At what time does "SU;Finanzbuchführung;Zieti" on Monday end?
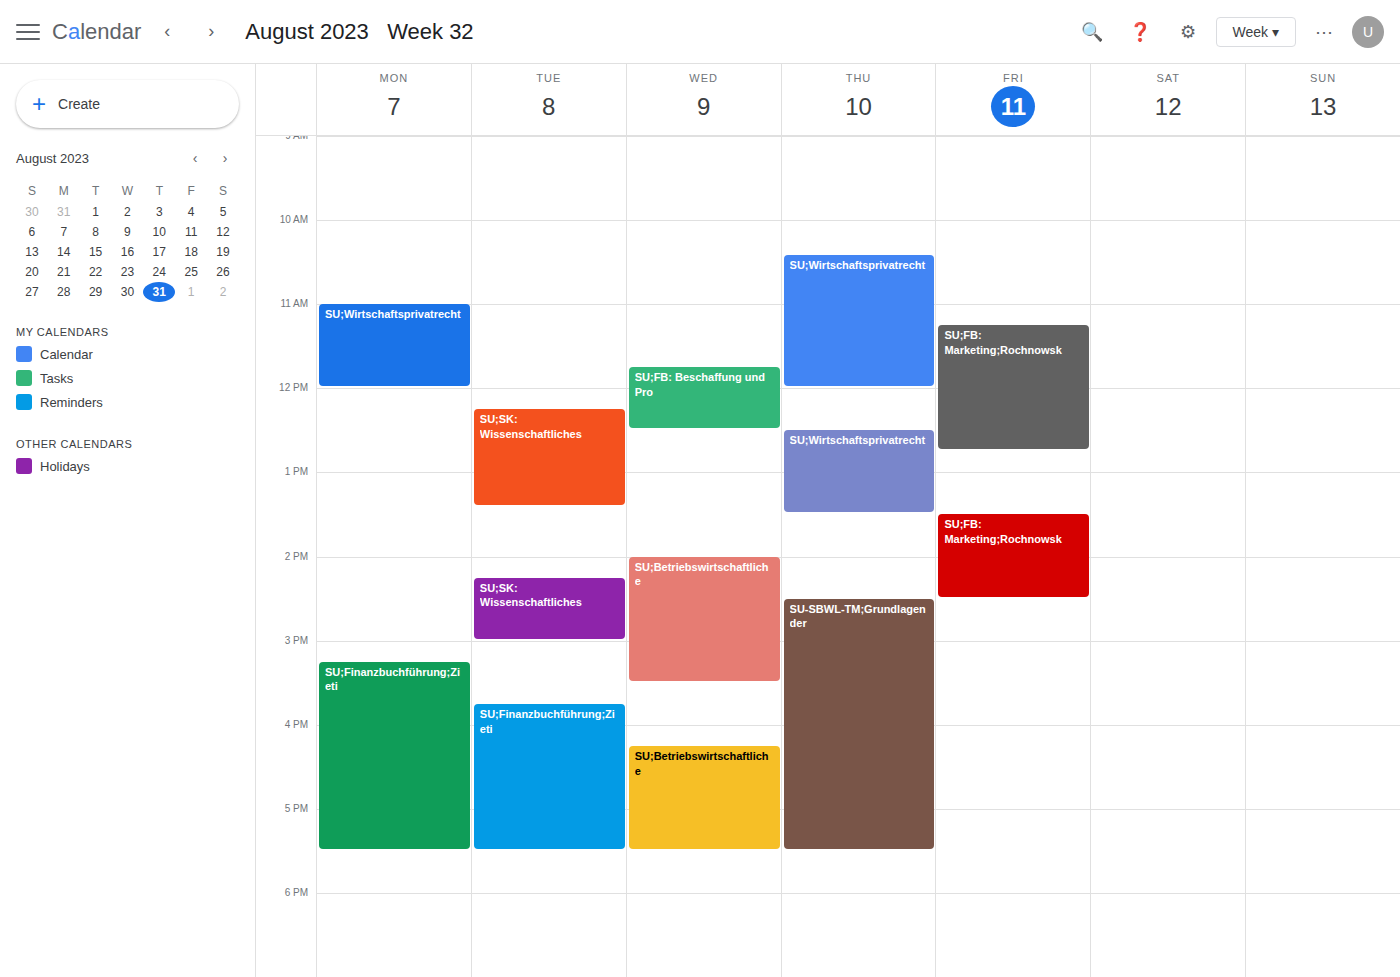
5:30 PM